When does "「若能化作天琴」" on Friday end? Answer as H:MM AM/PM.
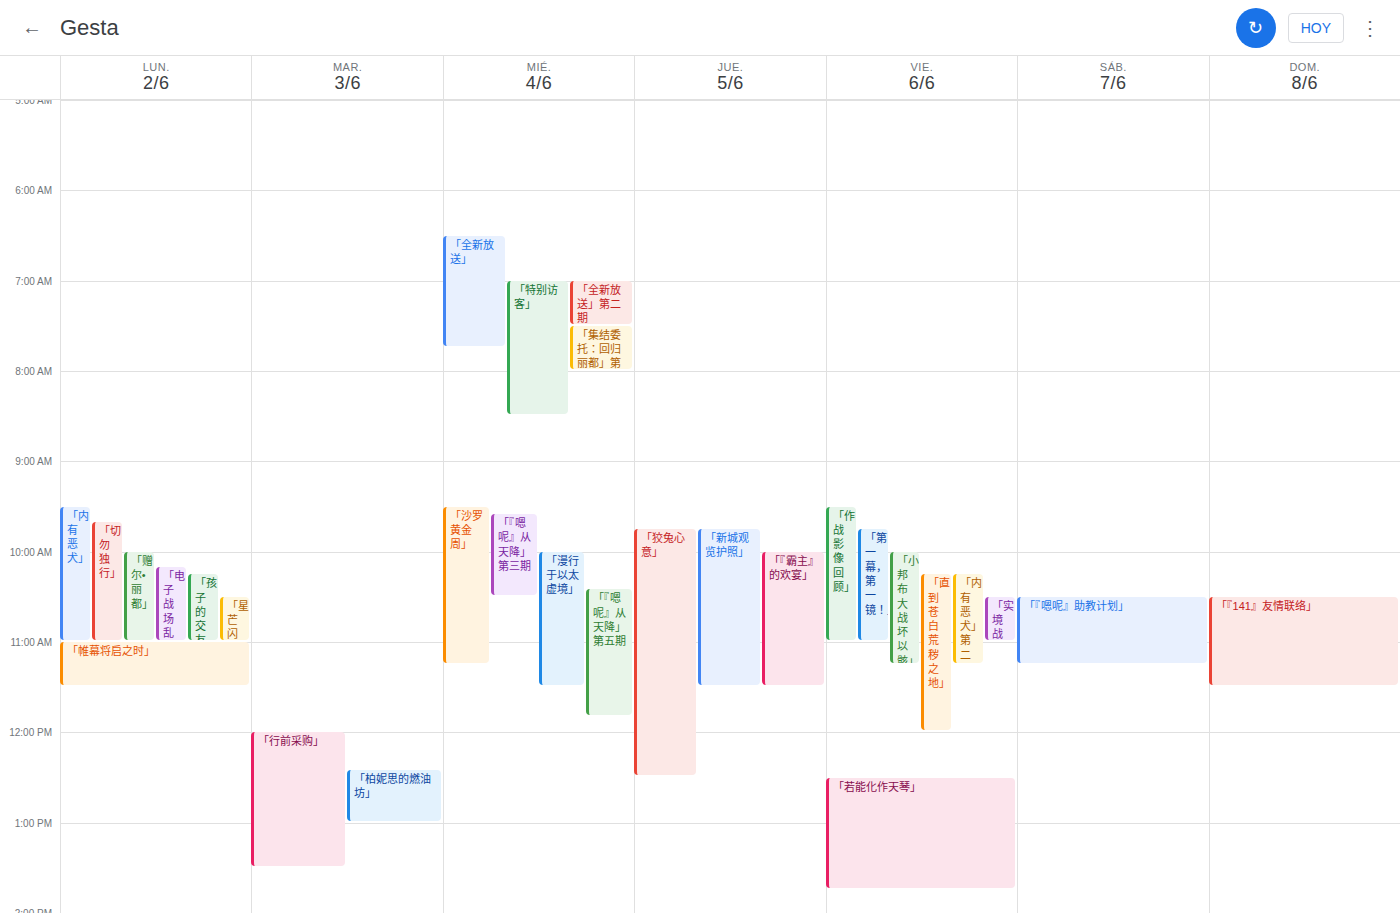
1:45 PM